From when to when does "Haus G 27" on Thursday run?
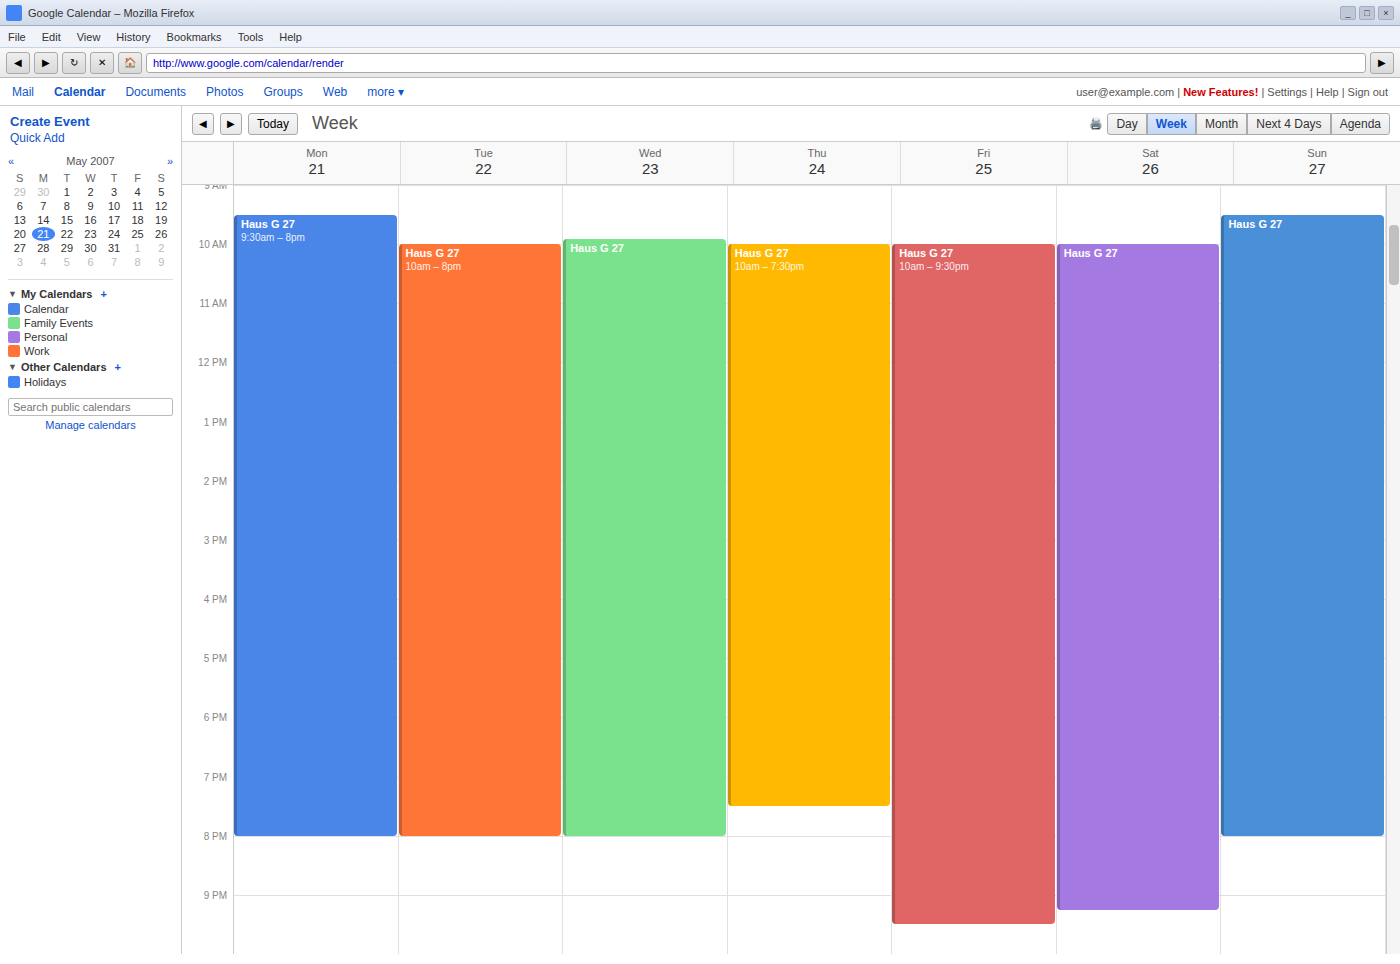
10:00 AM to 7:30 PM